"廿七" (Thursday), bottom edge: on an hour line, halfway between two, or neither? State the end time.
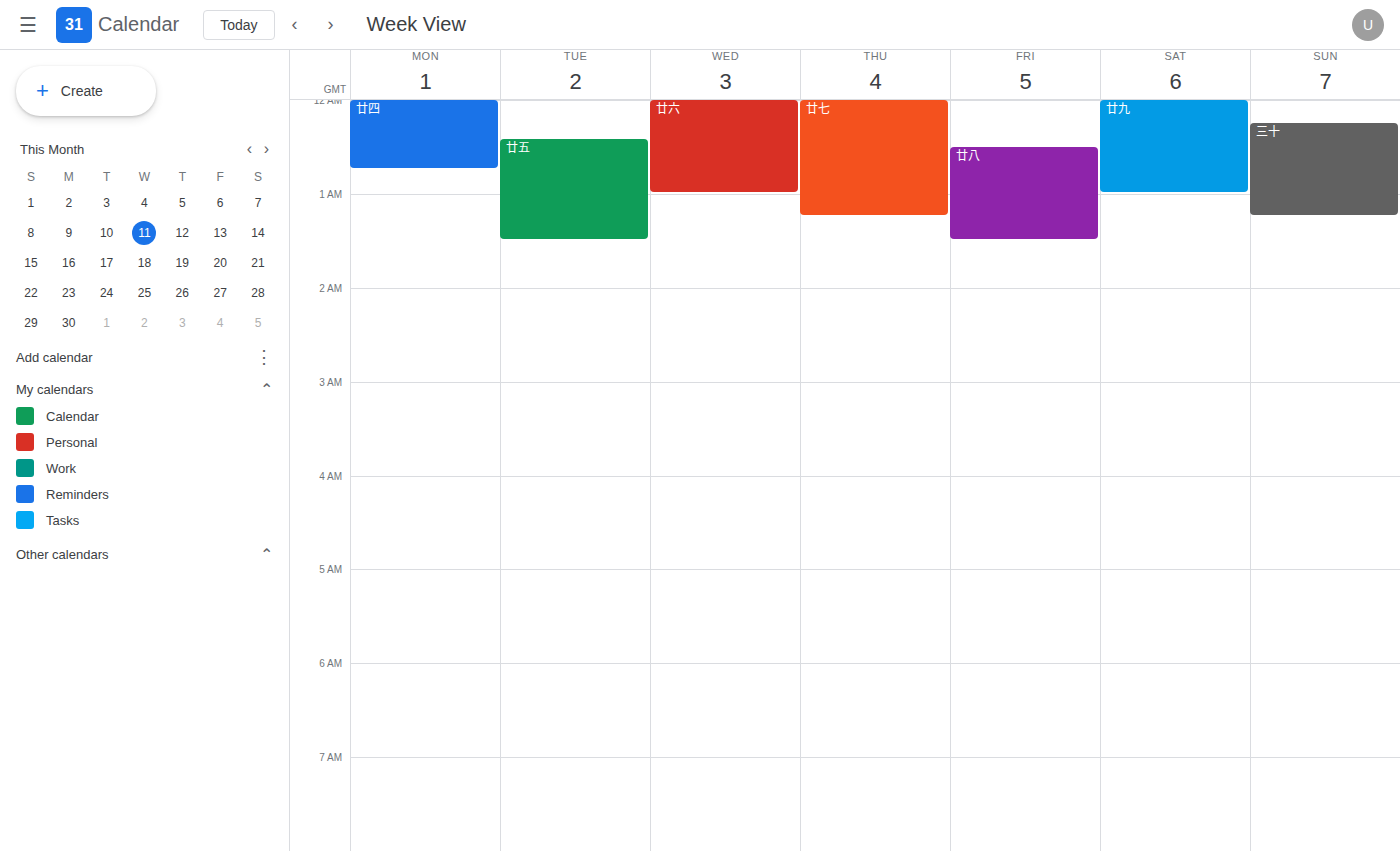
1:15 AM -- neither: a quarter of the way from the 1 AM line to the 2 AM line.